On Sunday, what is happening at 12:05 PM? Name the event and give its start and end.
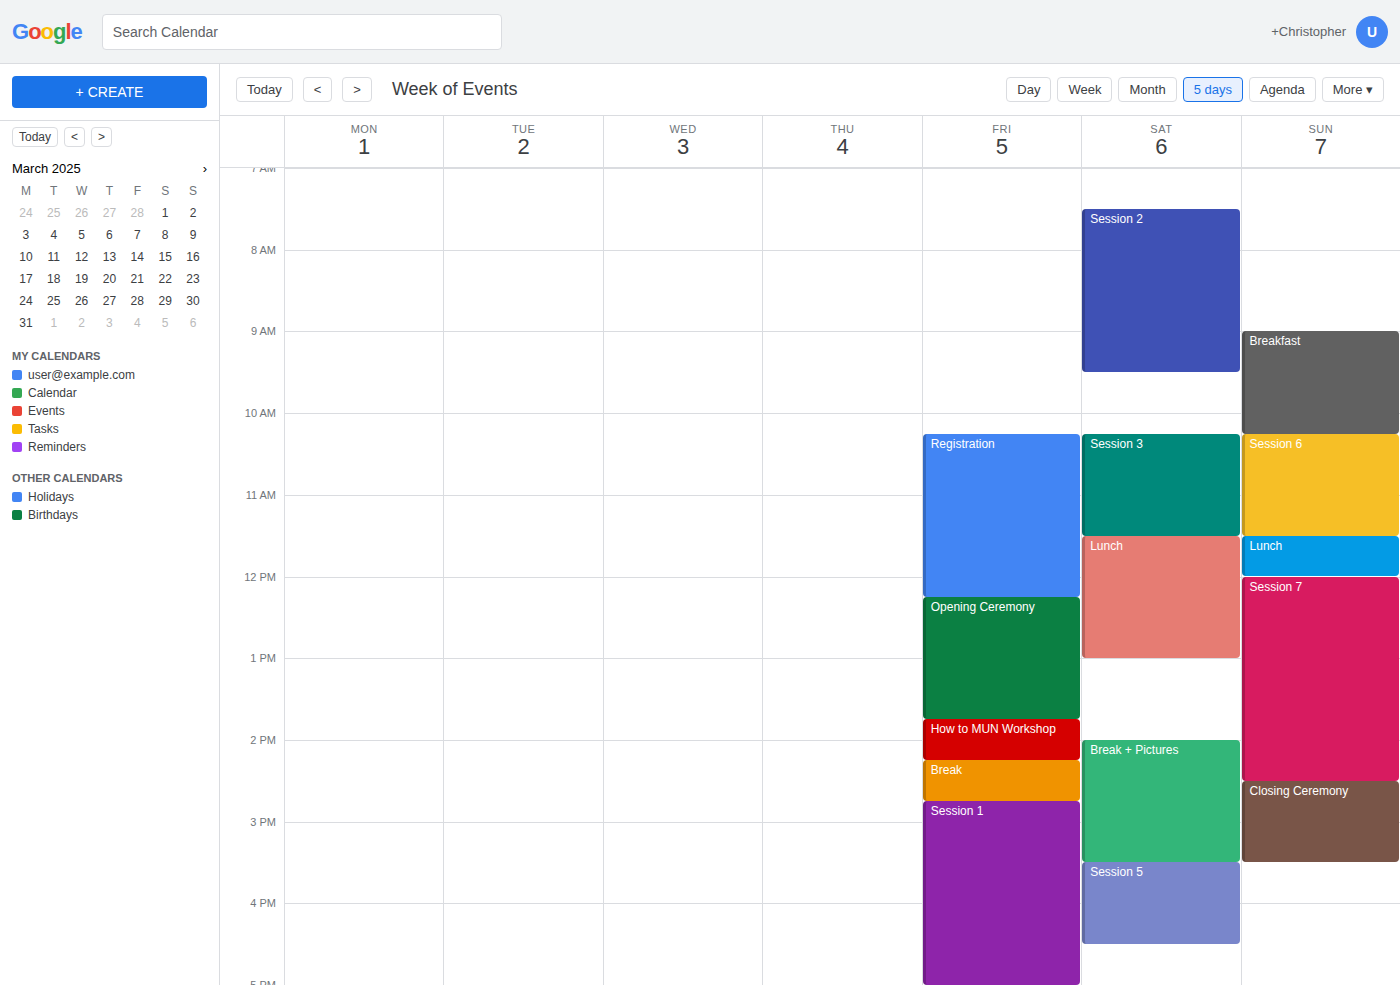
"Session 7", 12:00 PM to 2:30 PM